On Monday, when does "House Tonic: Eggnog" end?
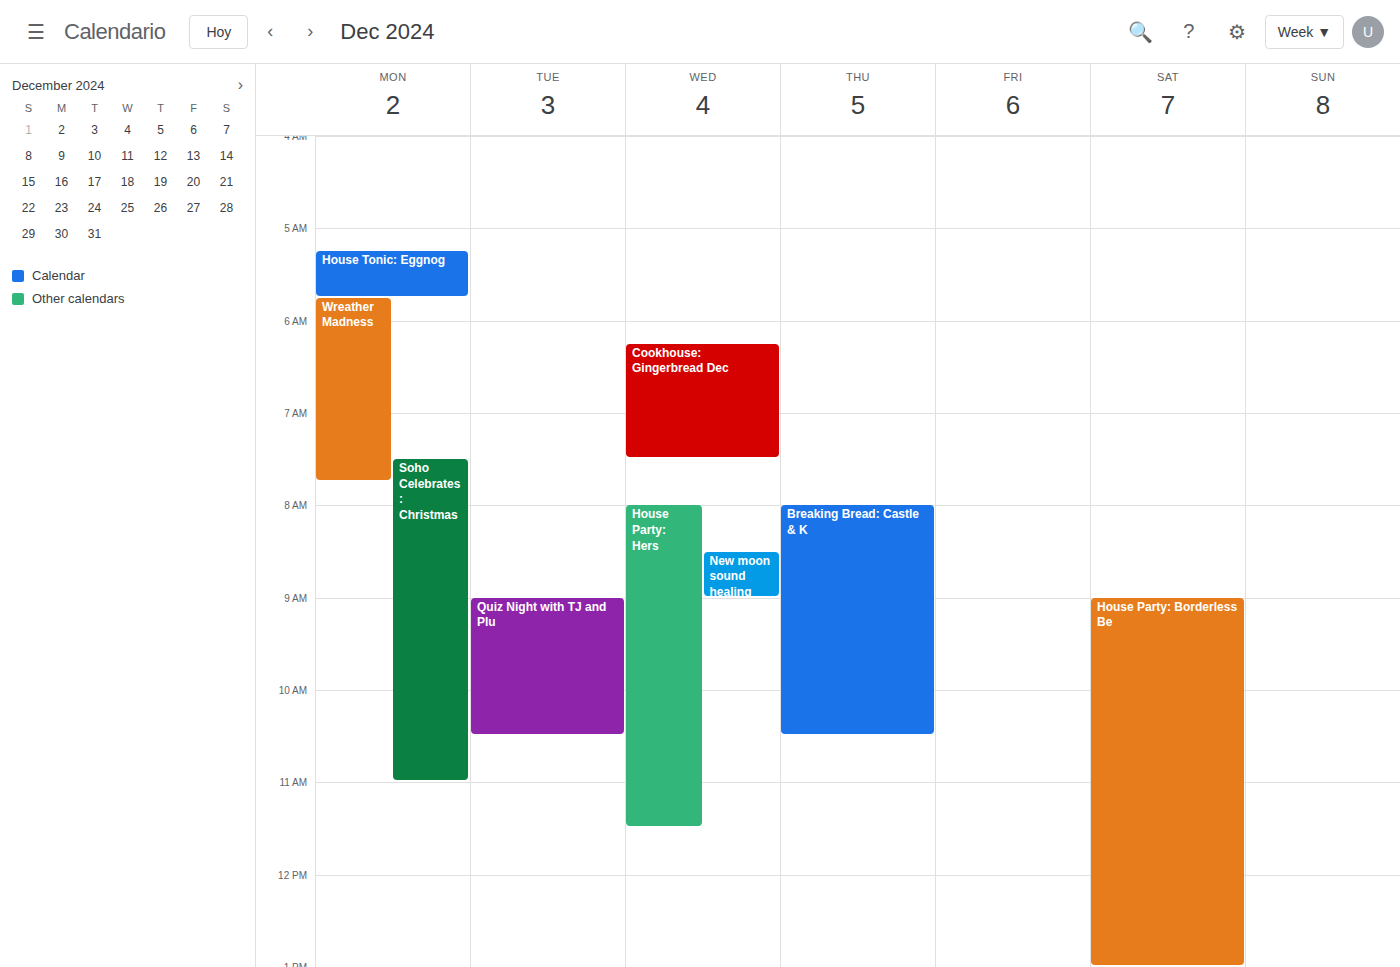
5:45 AM